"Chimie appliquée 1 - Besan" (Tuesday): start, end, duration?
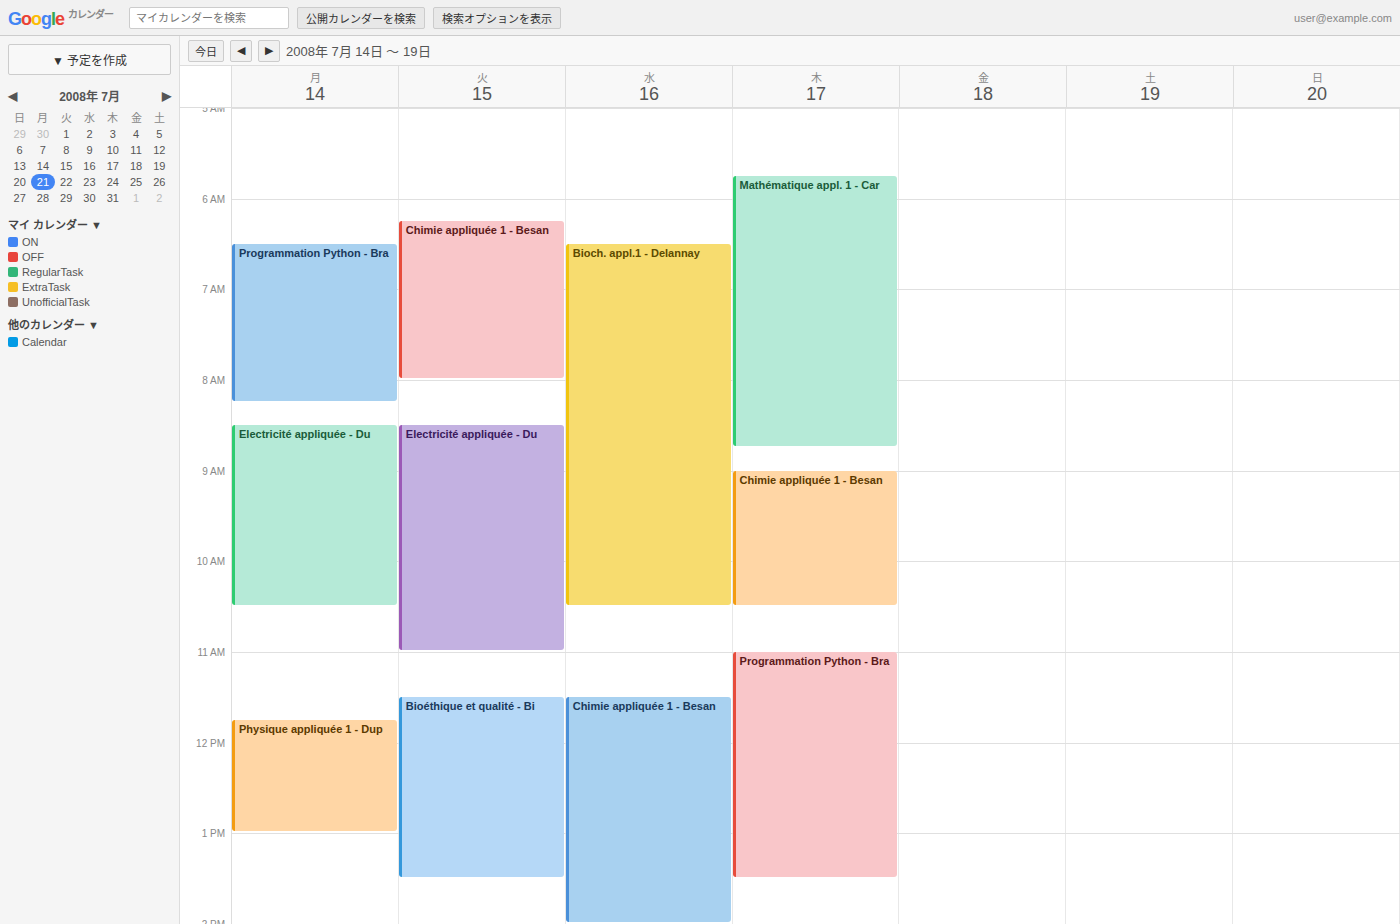
6:15 AM to 8:00 AM, 1 hour 45 minutes